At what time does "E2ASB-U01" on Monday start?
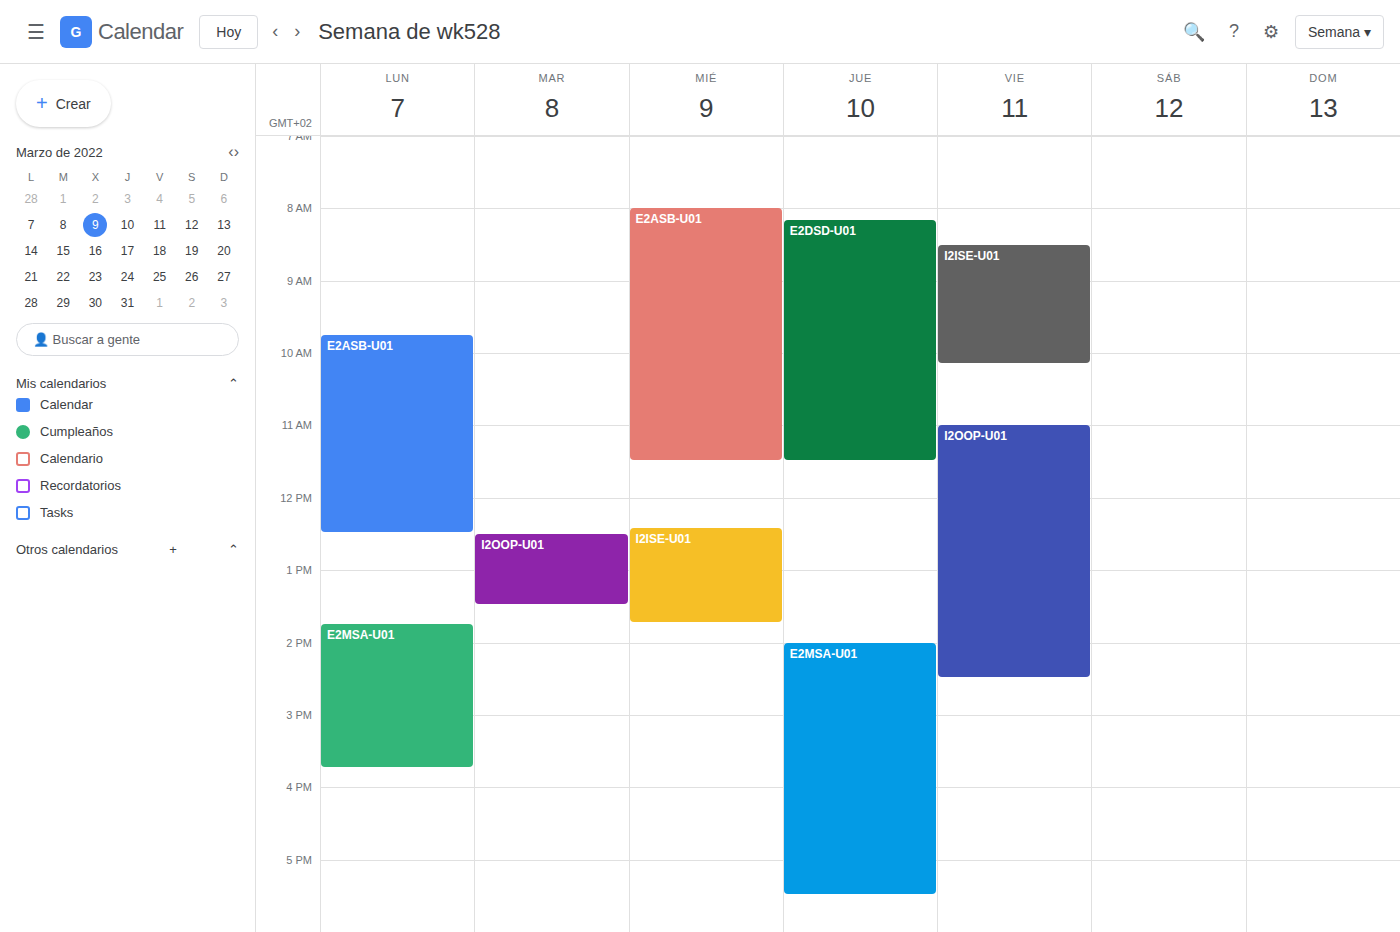
09:45